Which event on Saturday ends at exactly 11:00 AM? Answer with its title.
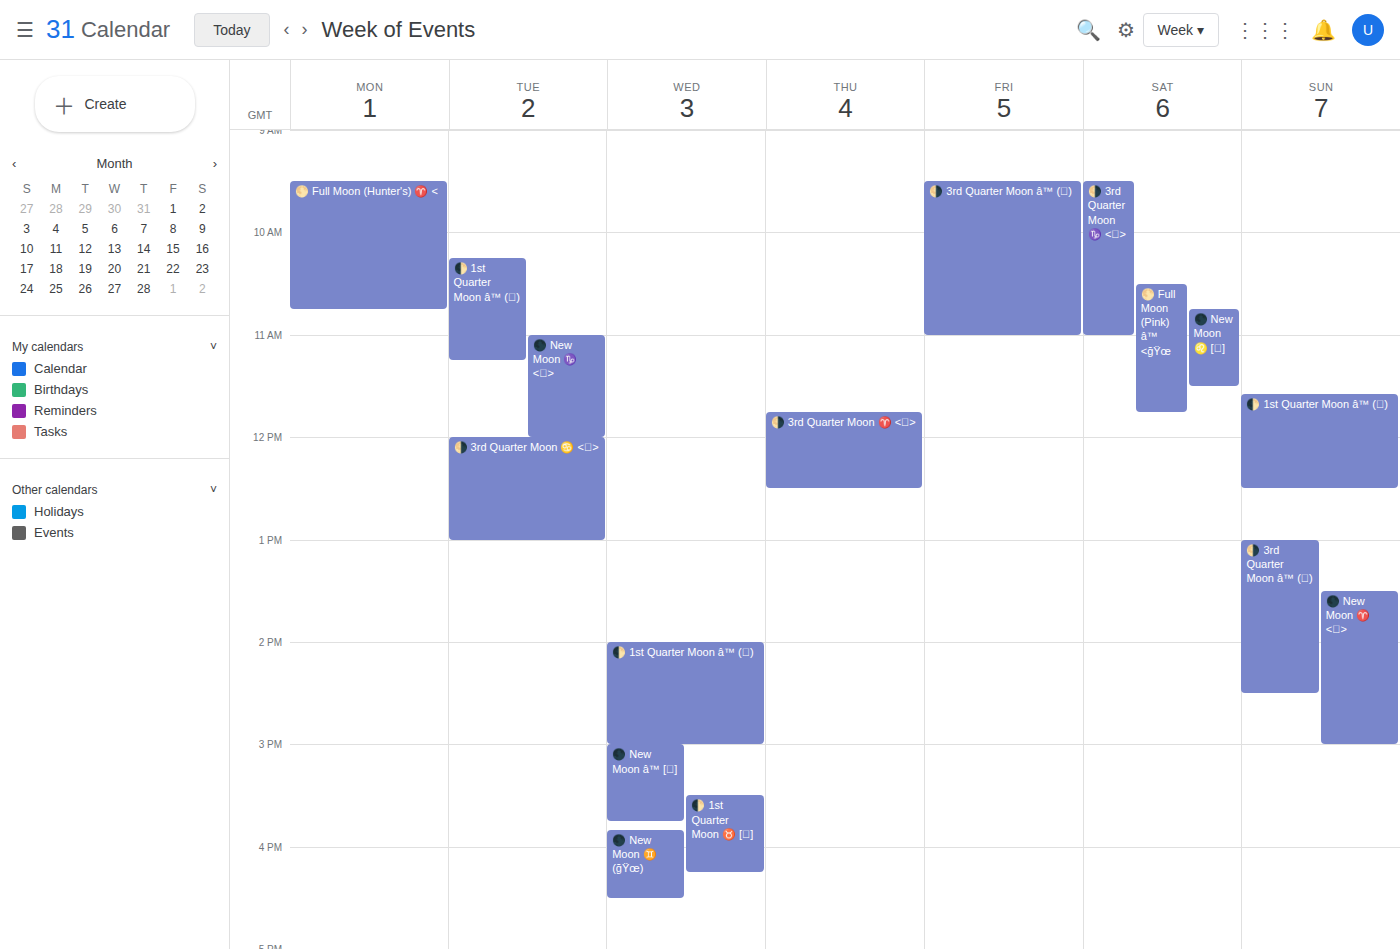
"🌗 3rd Quarter Moon ♑ <🜃>"